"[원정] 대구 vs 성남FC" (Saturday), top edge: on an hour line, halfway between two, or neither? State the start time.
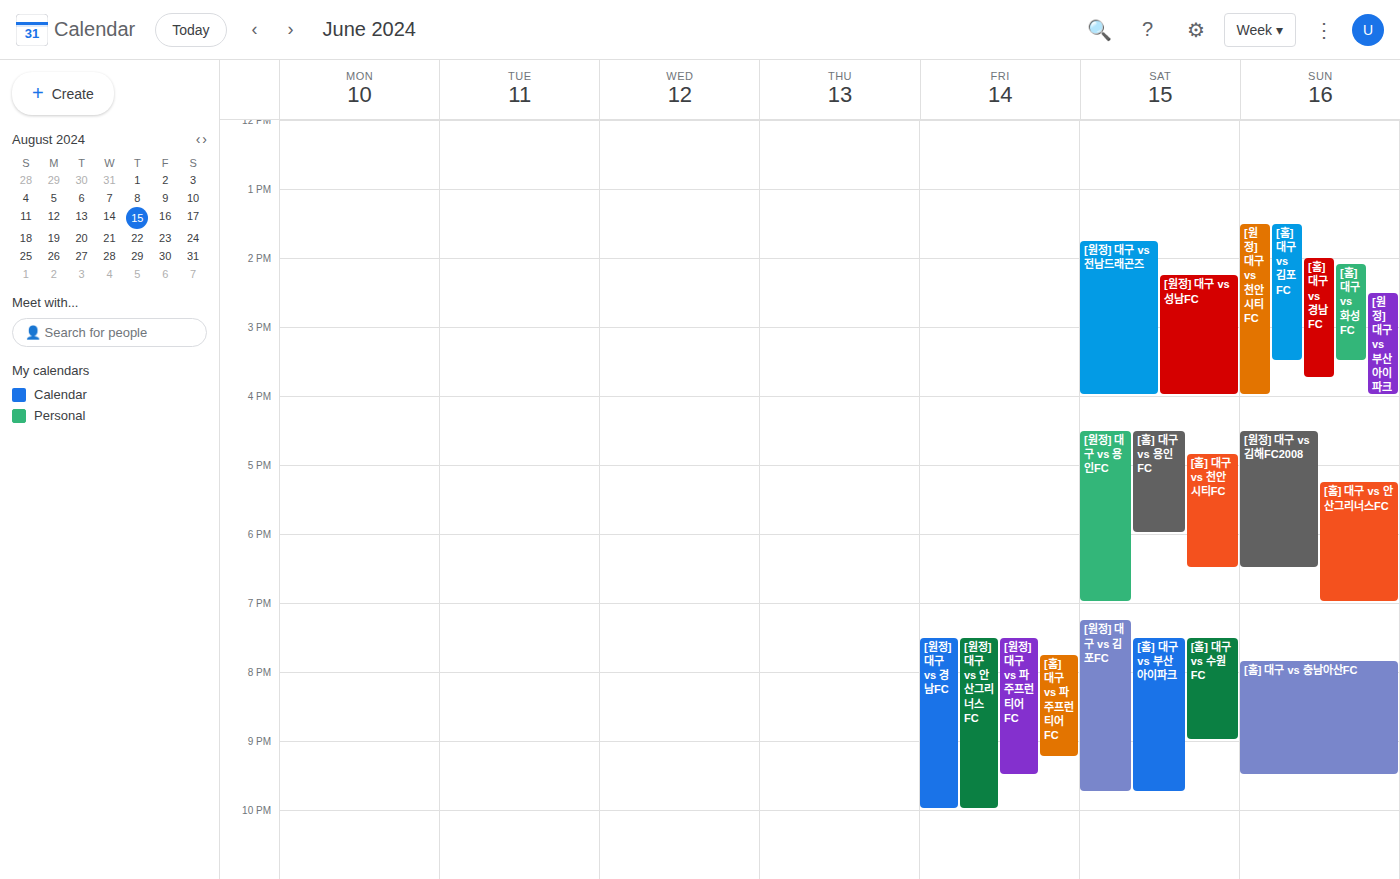
2:15 PM -- neither: a quarter of the way from the 2 PM line to the 3 PM line.